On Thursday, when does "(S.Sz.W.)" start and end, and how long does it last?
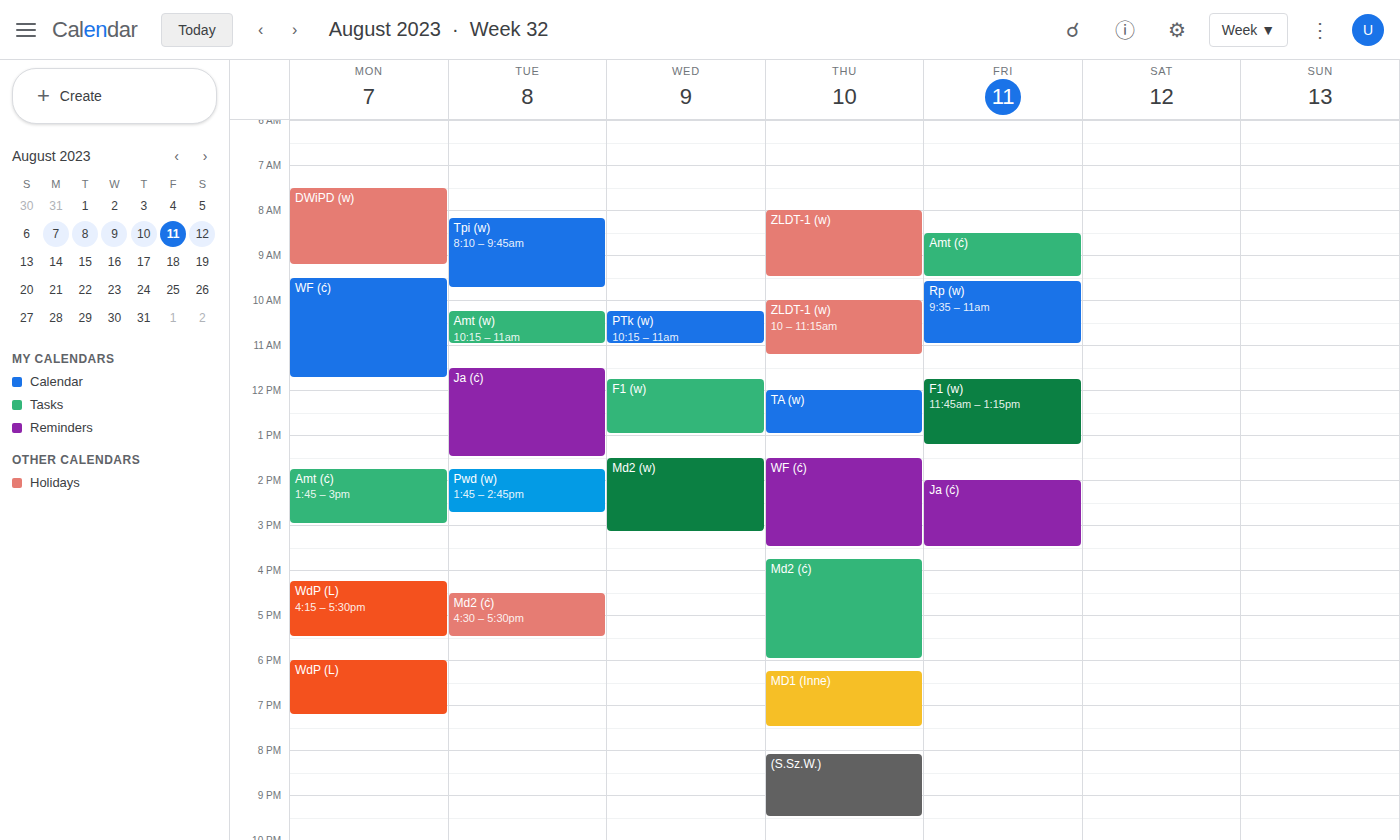
20:05 to 21:30, 1 hour 25 minutes